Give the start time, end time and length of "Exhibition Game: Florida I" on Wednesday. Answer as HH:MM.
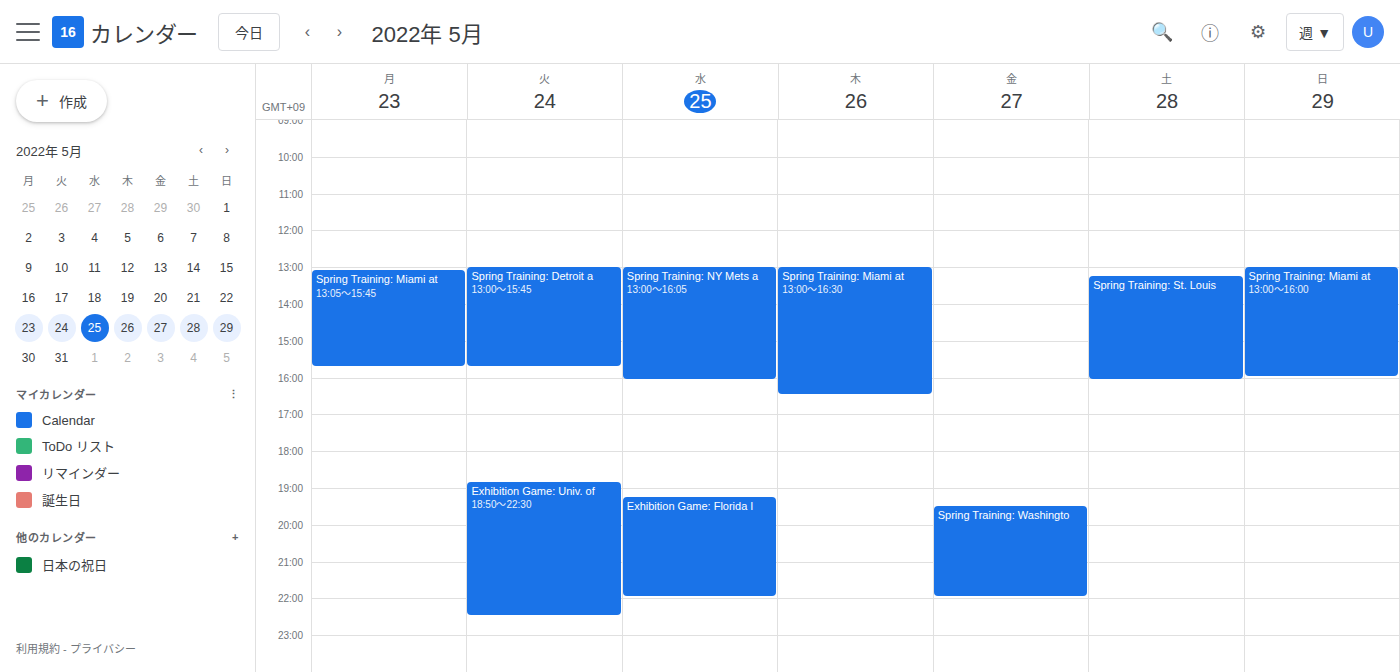
19:15 to 22:00, 2 hours 45 minutes